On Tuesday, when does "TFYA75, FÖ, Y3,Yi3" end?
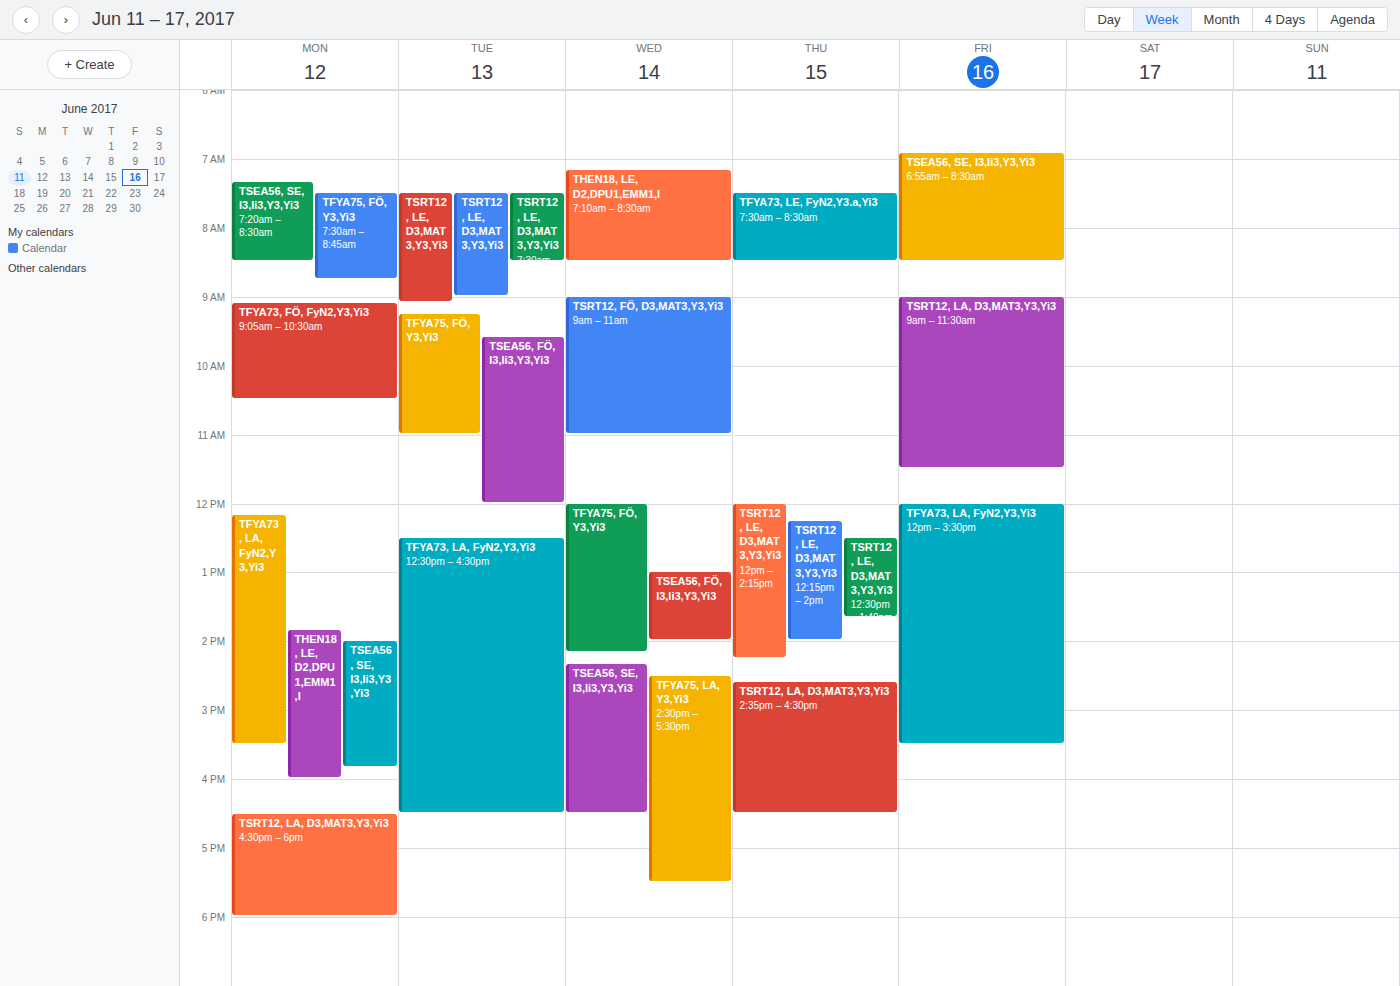
11:00 AM